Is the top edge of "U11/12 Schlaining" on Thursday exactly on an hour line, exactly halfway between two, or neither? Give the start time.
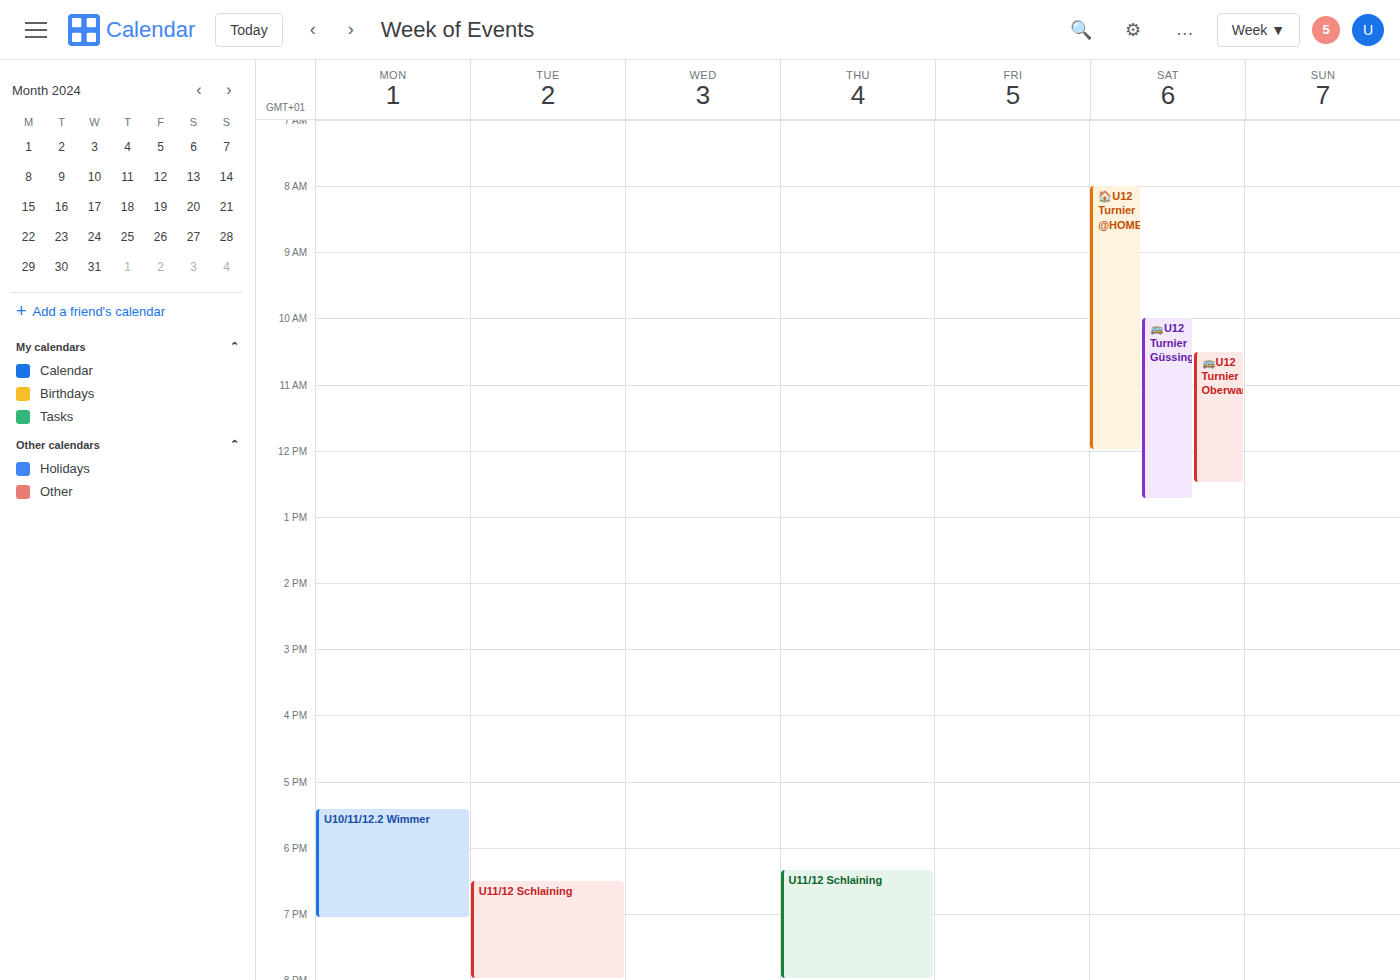
6:20 PM -- neither: 20 minutes below the 6 PM line and 40 minutes above the 7 PM line.